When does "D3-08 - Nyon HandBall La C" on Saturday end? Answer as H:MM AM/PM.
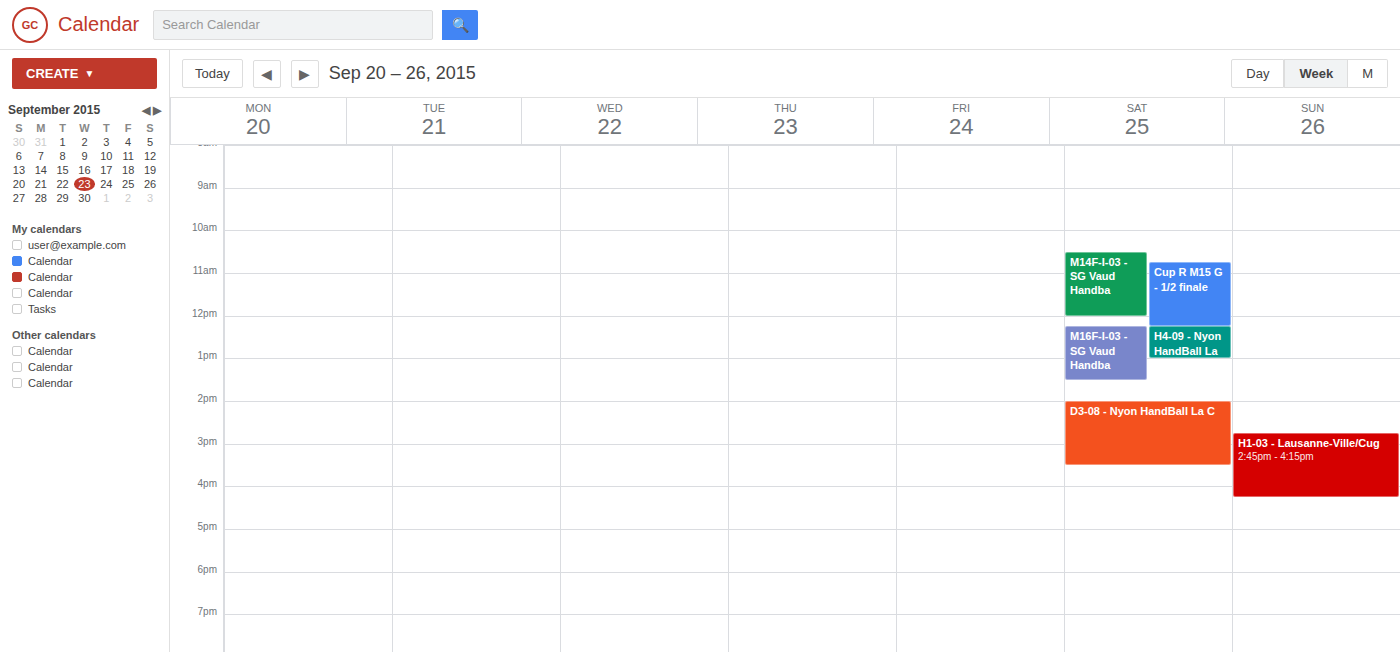
3:30 PM